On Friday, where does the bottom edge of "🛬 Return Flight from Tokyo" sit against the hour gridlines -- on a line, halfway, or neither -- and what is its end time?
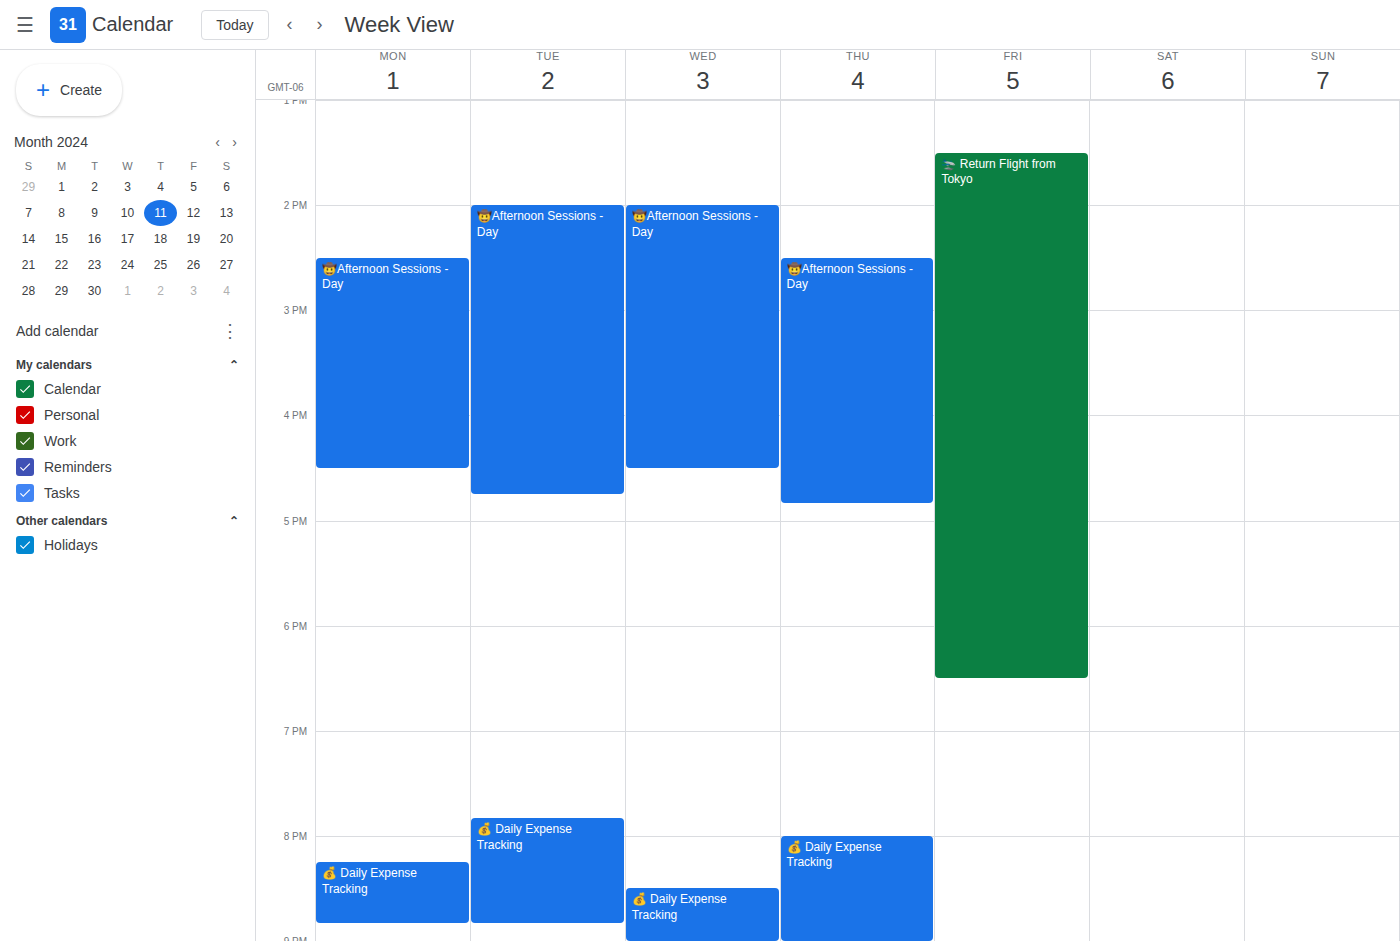
6:30 PM -- halfway between the 6 PM and 7 PM lines.